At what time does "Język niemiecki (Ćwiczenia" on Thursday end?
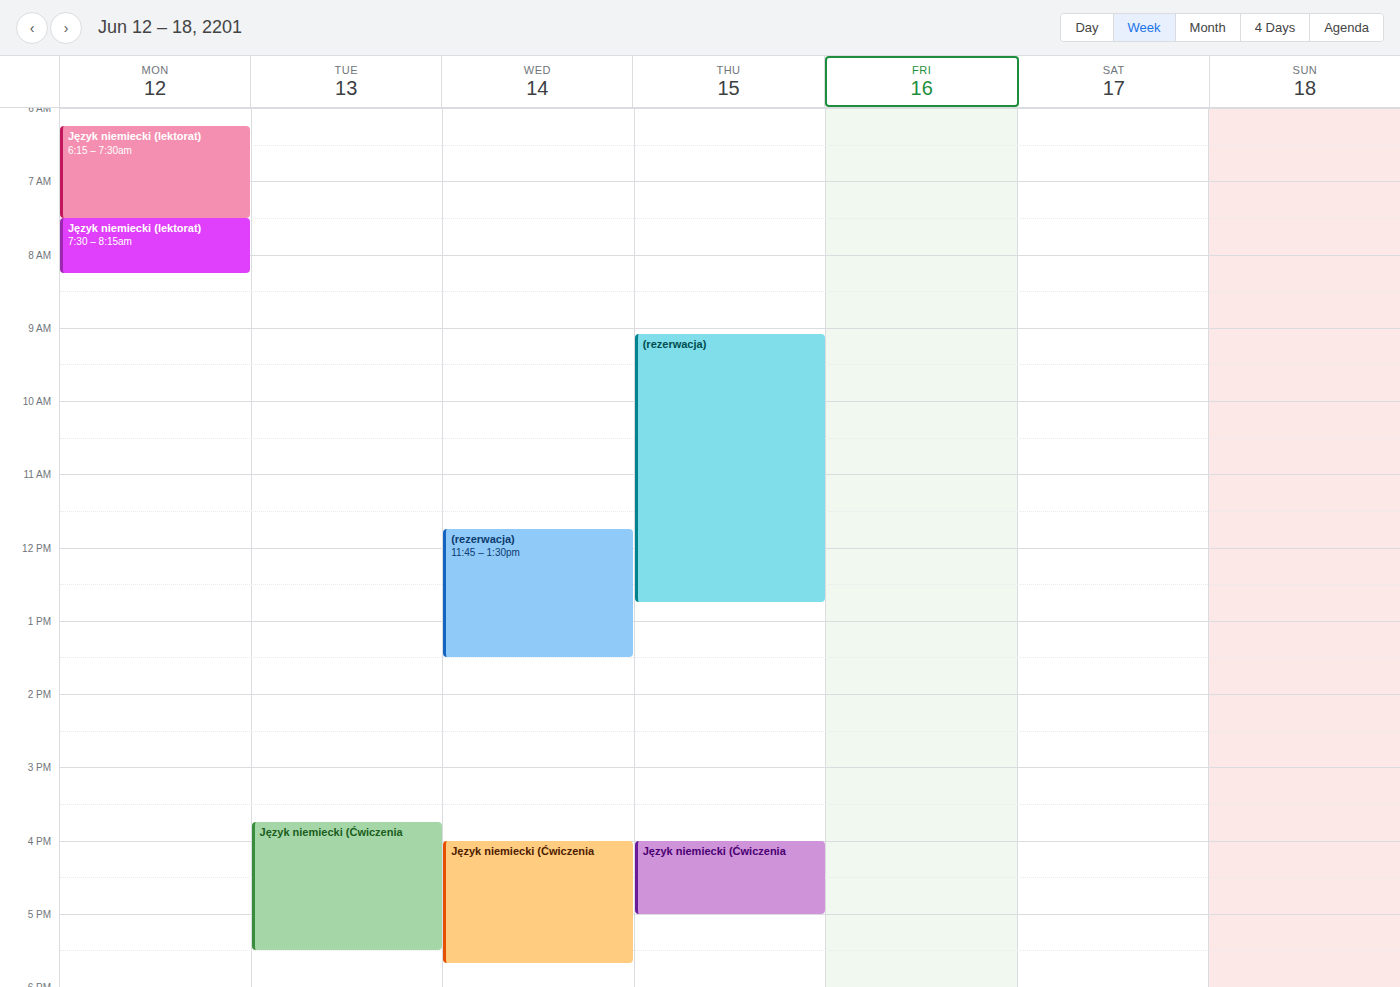
5:00 PM